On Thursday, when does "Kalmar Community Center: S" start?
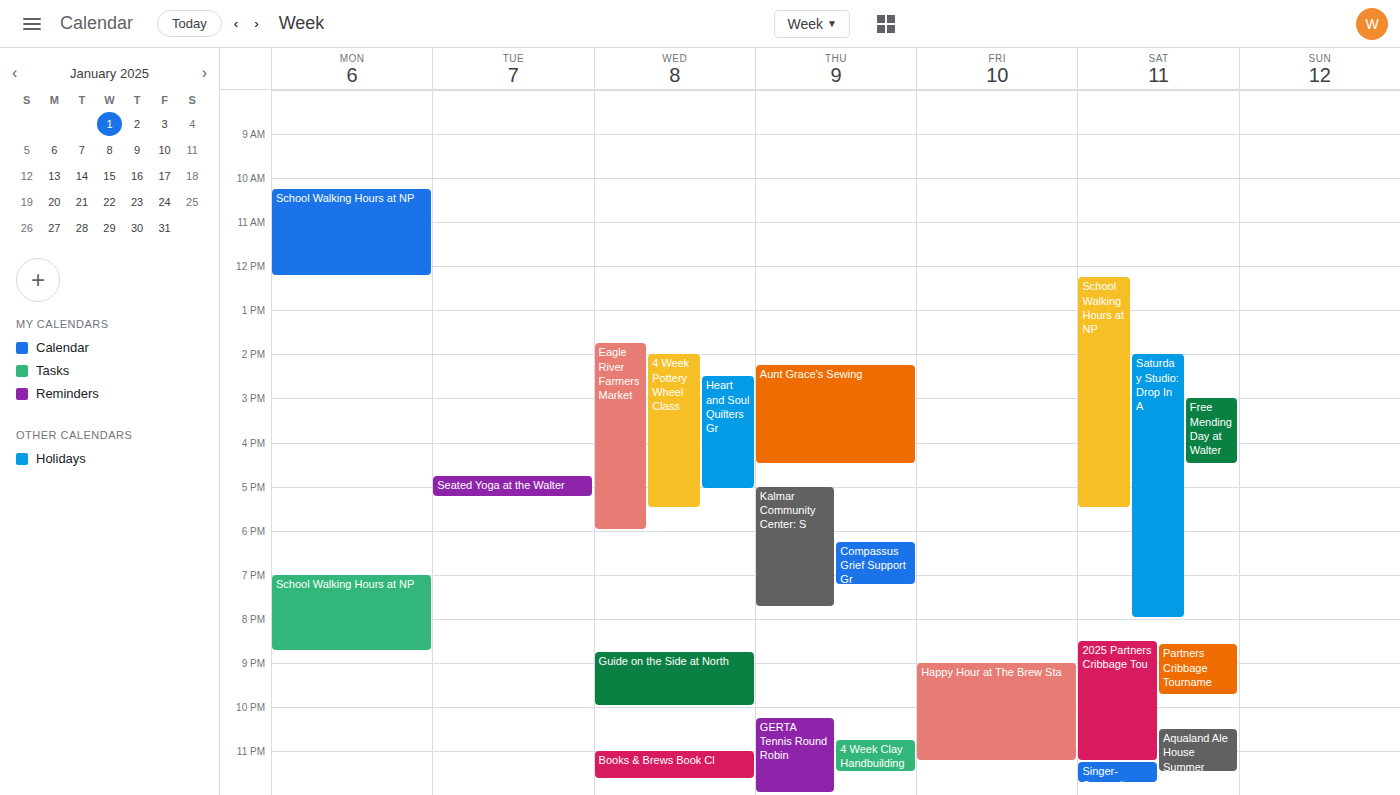
5:00 PM